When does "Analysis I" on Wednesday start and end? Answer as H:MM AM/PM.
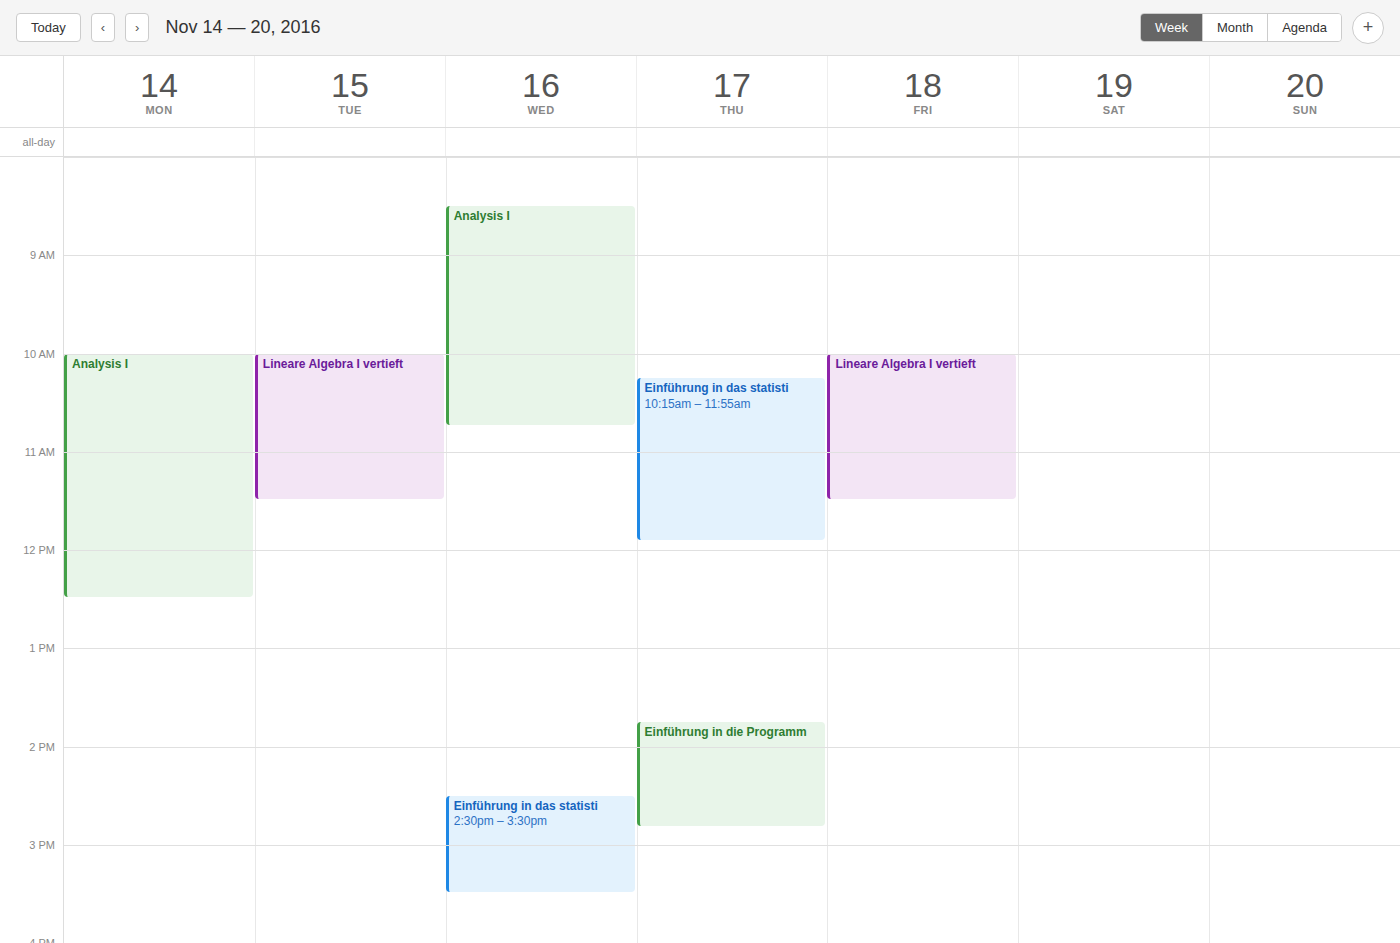
8:30 AM to 10:45 AM